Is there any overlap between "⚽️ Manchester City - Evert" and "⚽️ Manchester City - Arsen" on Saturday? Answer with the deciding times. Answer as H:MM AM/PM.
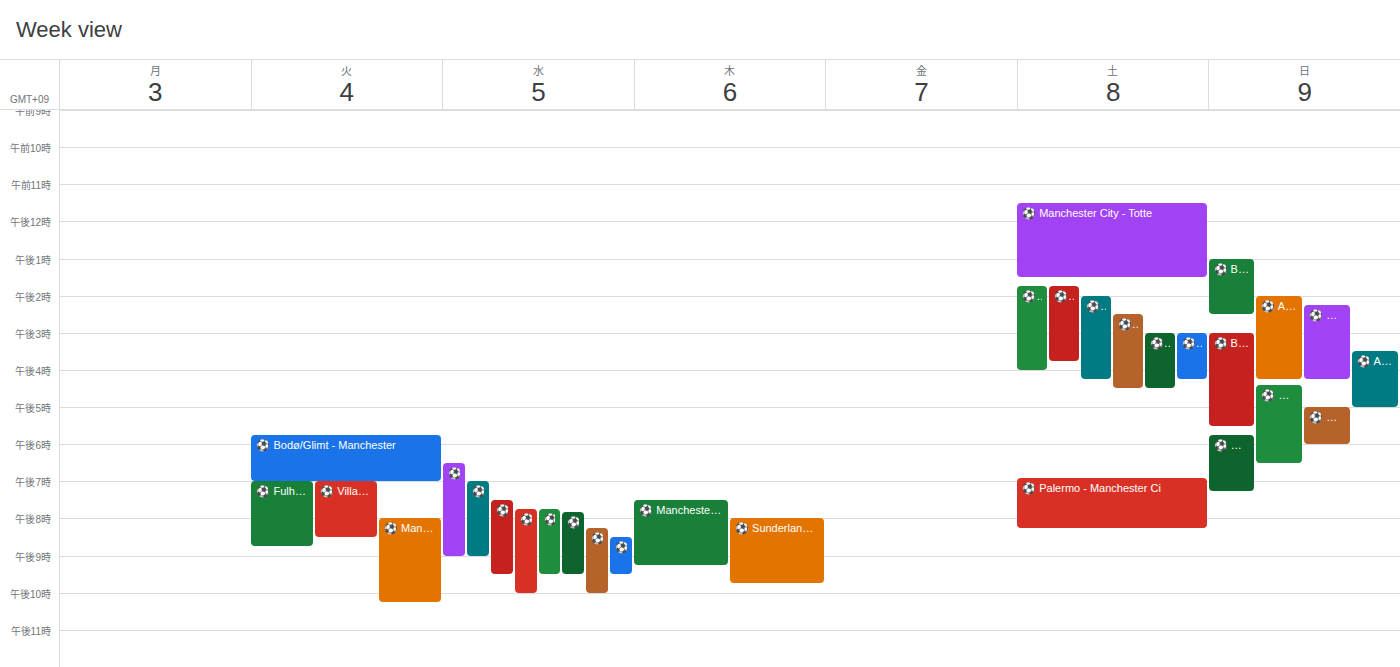
"⚽️ Manchester City - Arsen" runs 1:45 PM to 3:45 PM, inside "⚽️ Manchester City - Evert" -- they overlap.